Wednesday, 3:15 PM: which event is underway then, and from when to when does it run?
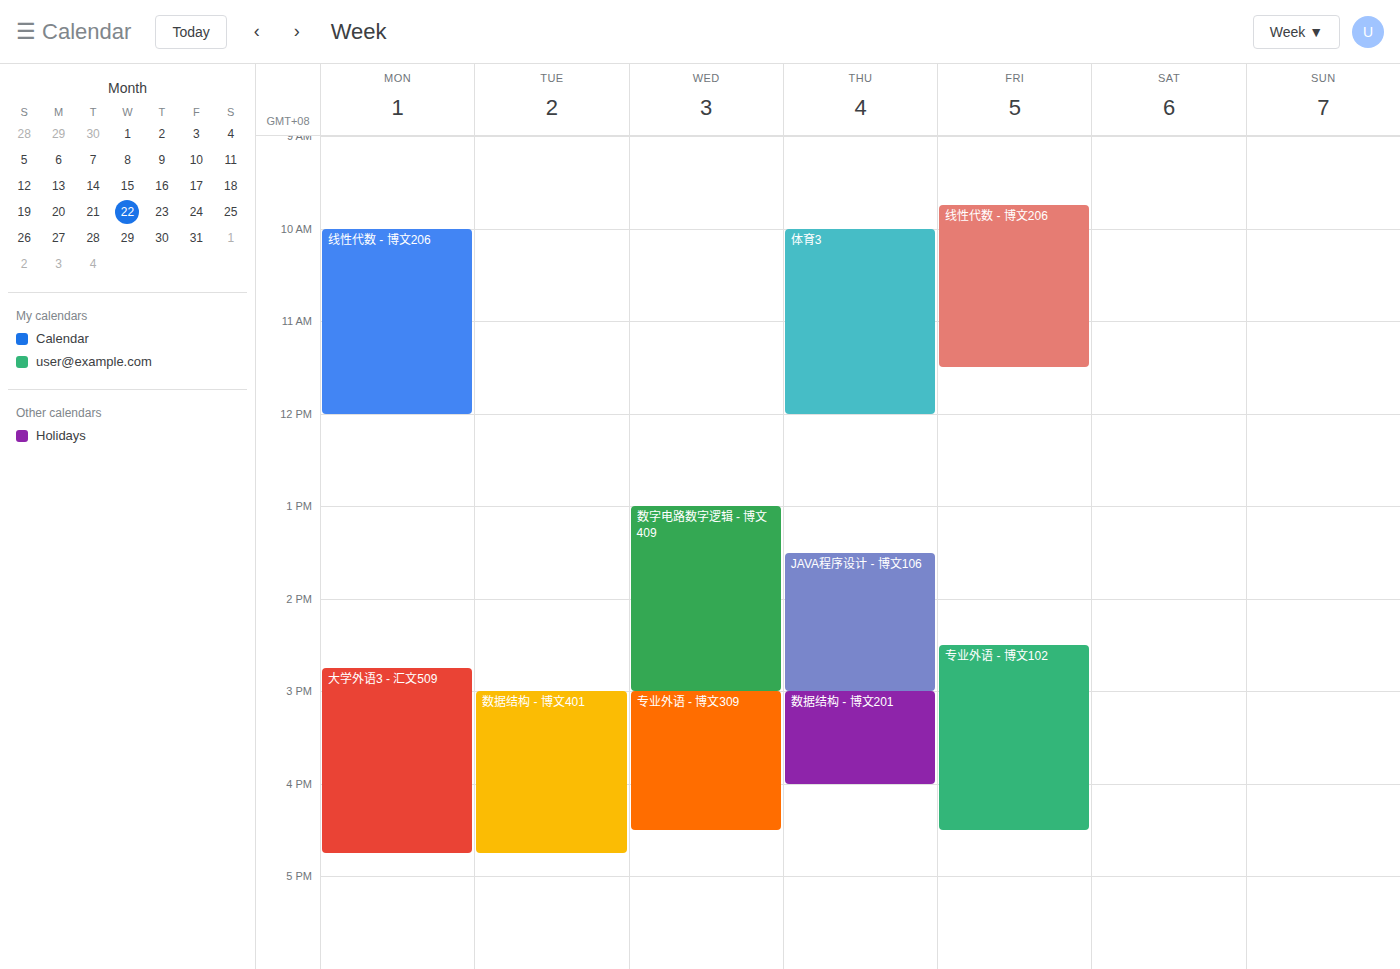
"专业外语 - 博文309", 3:00 PM to 4:30 PM